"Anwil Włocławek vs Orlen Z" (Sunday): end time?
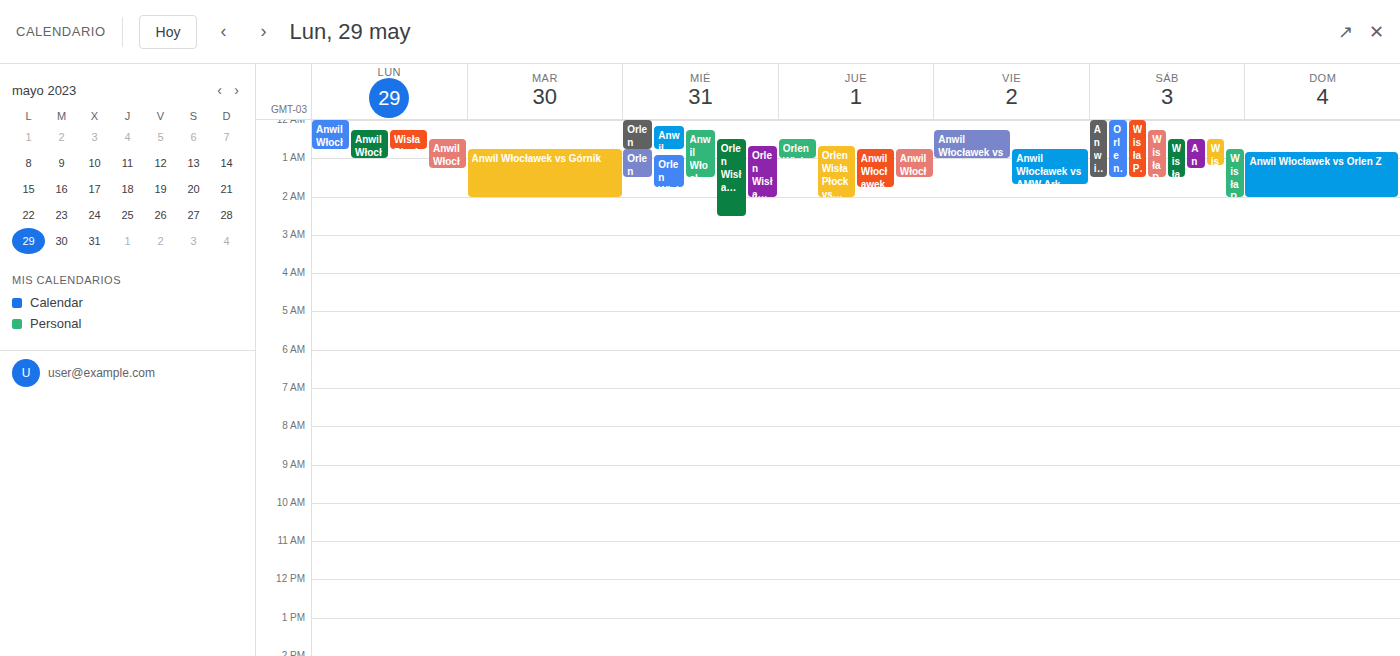
2:00 AM